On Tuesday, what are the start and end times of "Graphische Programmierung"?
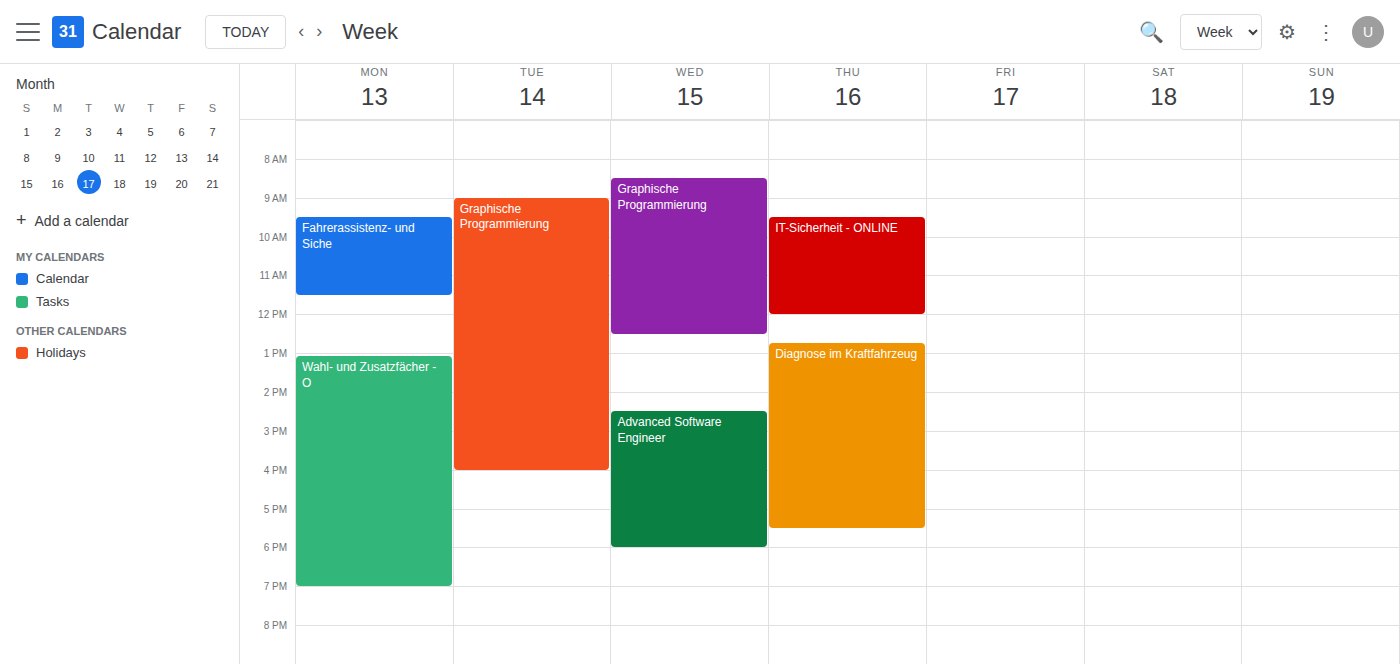
9:00 AM to 4:00 PM